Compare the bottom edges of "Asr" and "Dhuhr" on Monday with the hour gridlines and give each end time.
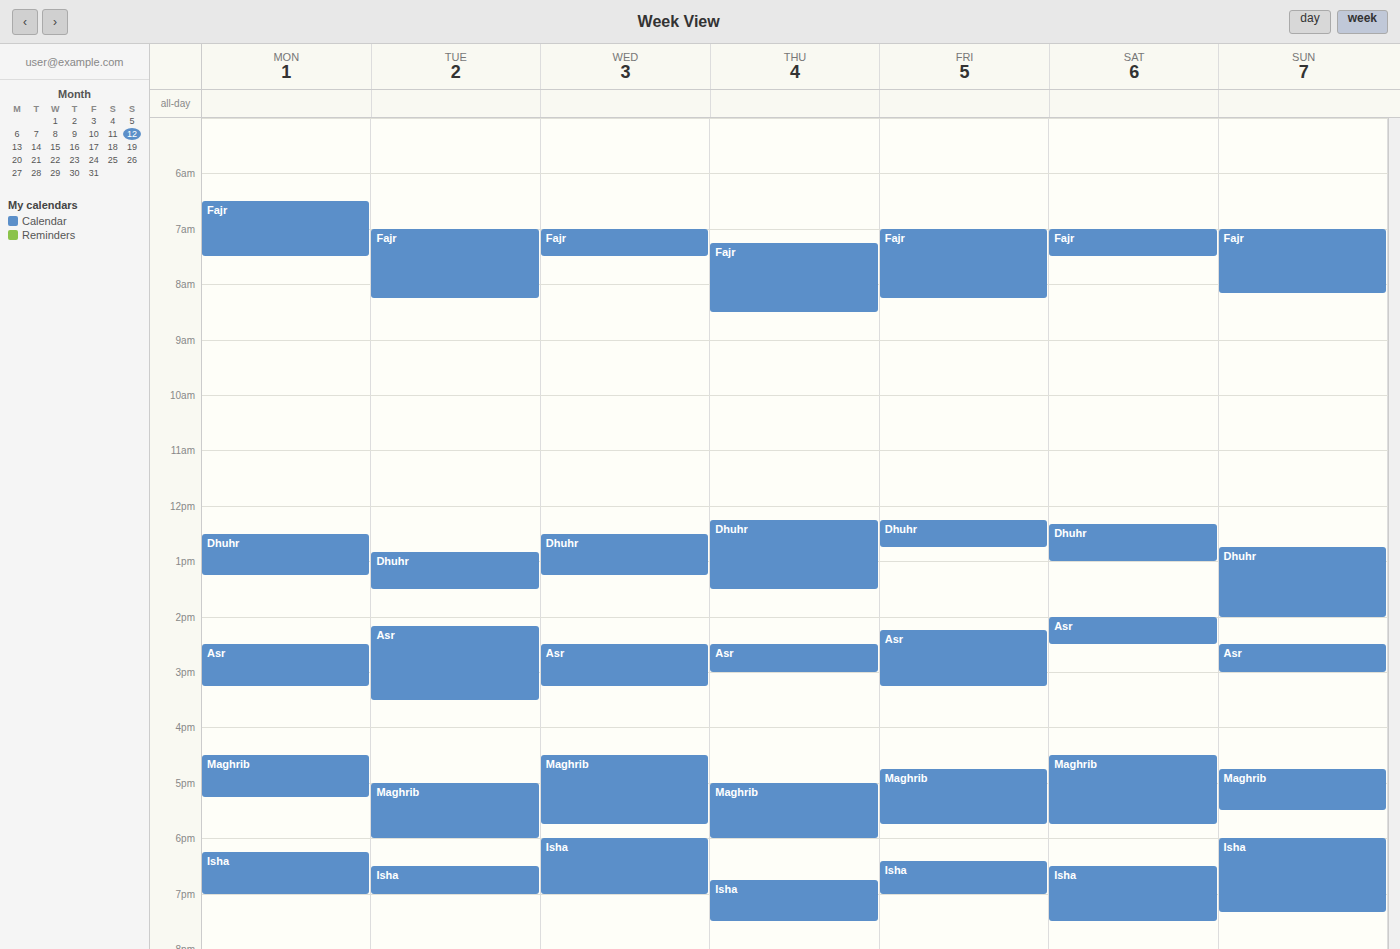
"Asr": 3:15 PM, neither: a quarter of the way from the 3 PM line to the 4 PM line. "Dhuhr": 1:15 PM, neither: a quarter of the way from the 1 PM line to the 2 PM line.